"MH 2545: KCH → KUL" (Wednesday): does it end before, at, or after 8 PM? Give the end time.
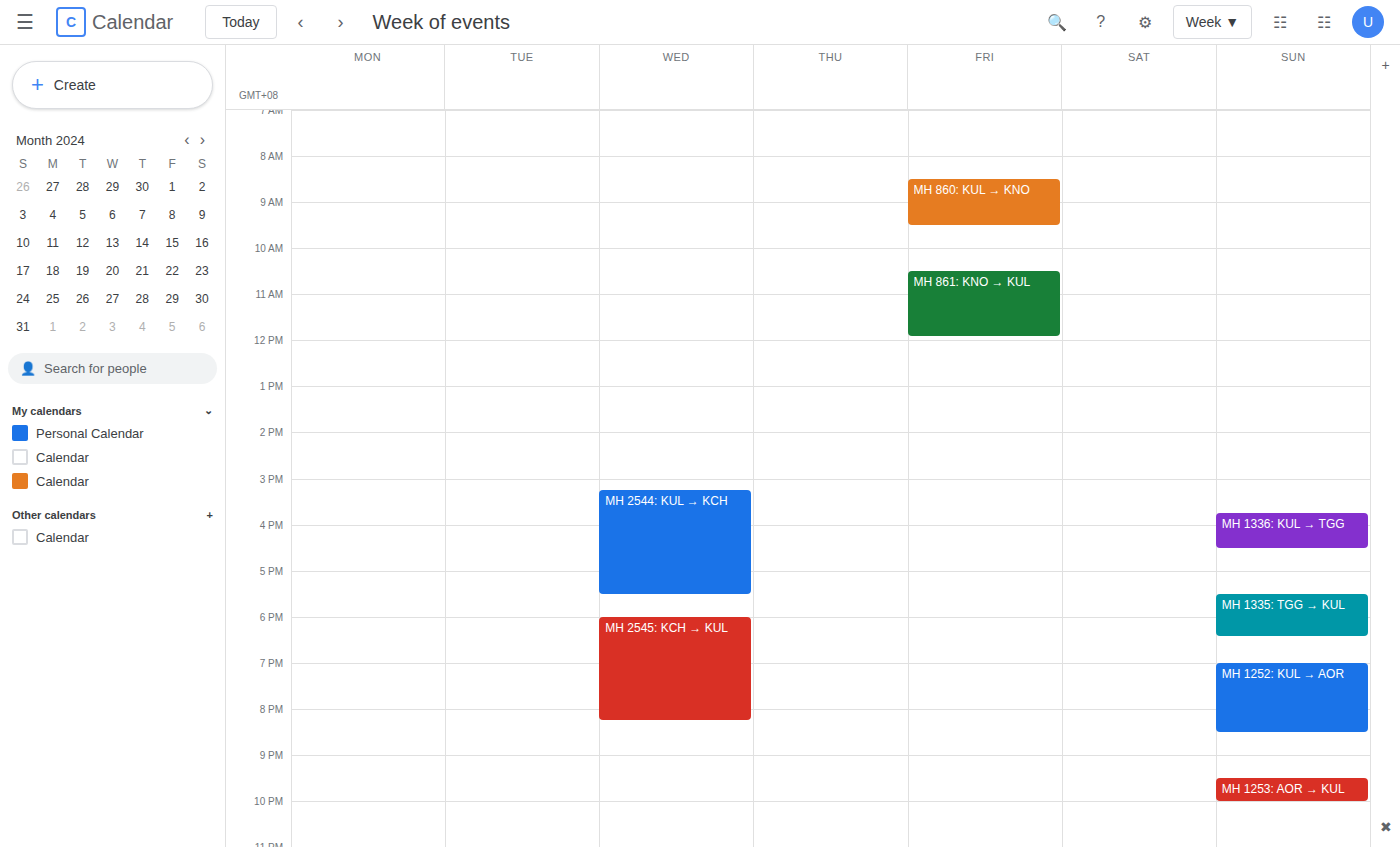
8:15 PM -- after 8 PM, 15 minutes below the 8 PM line.